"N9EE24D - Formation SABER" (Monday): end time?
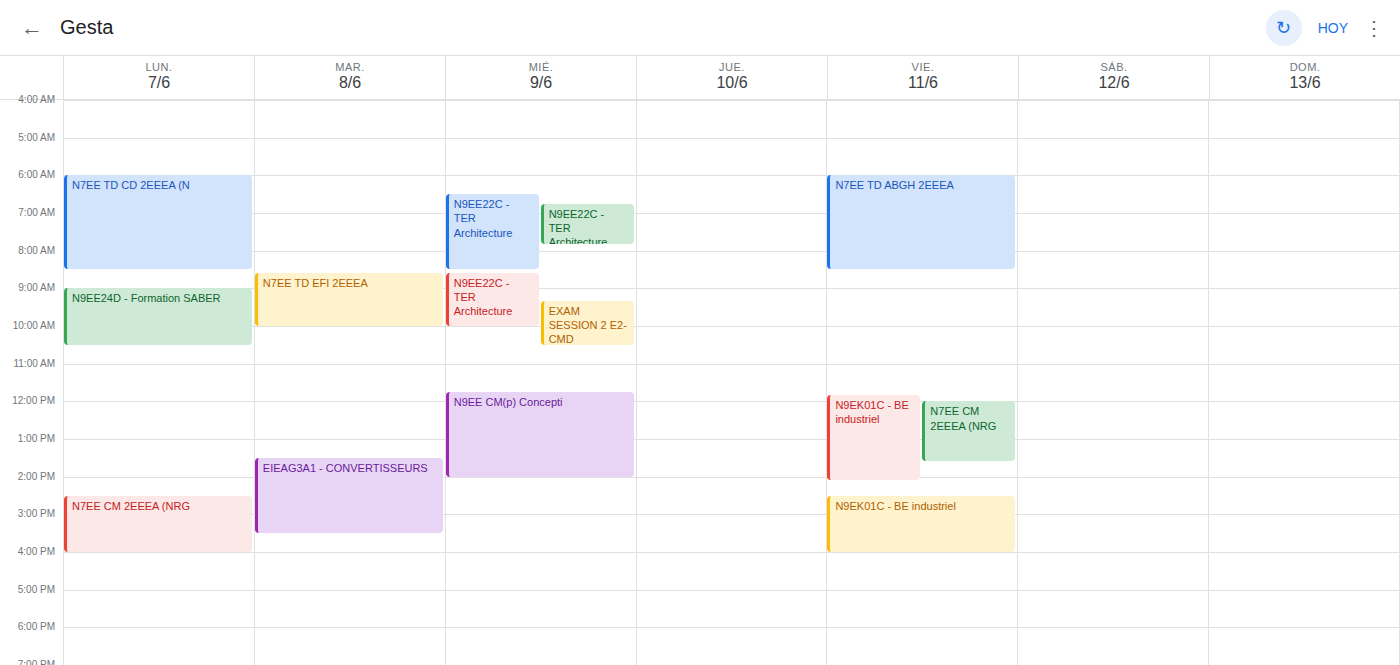
10:30